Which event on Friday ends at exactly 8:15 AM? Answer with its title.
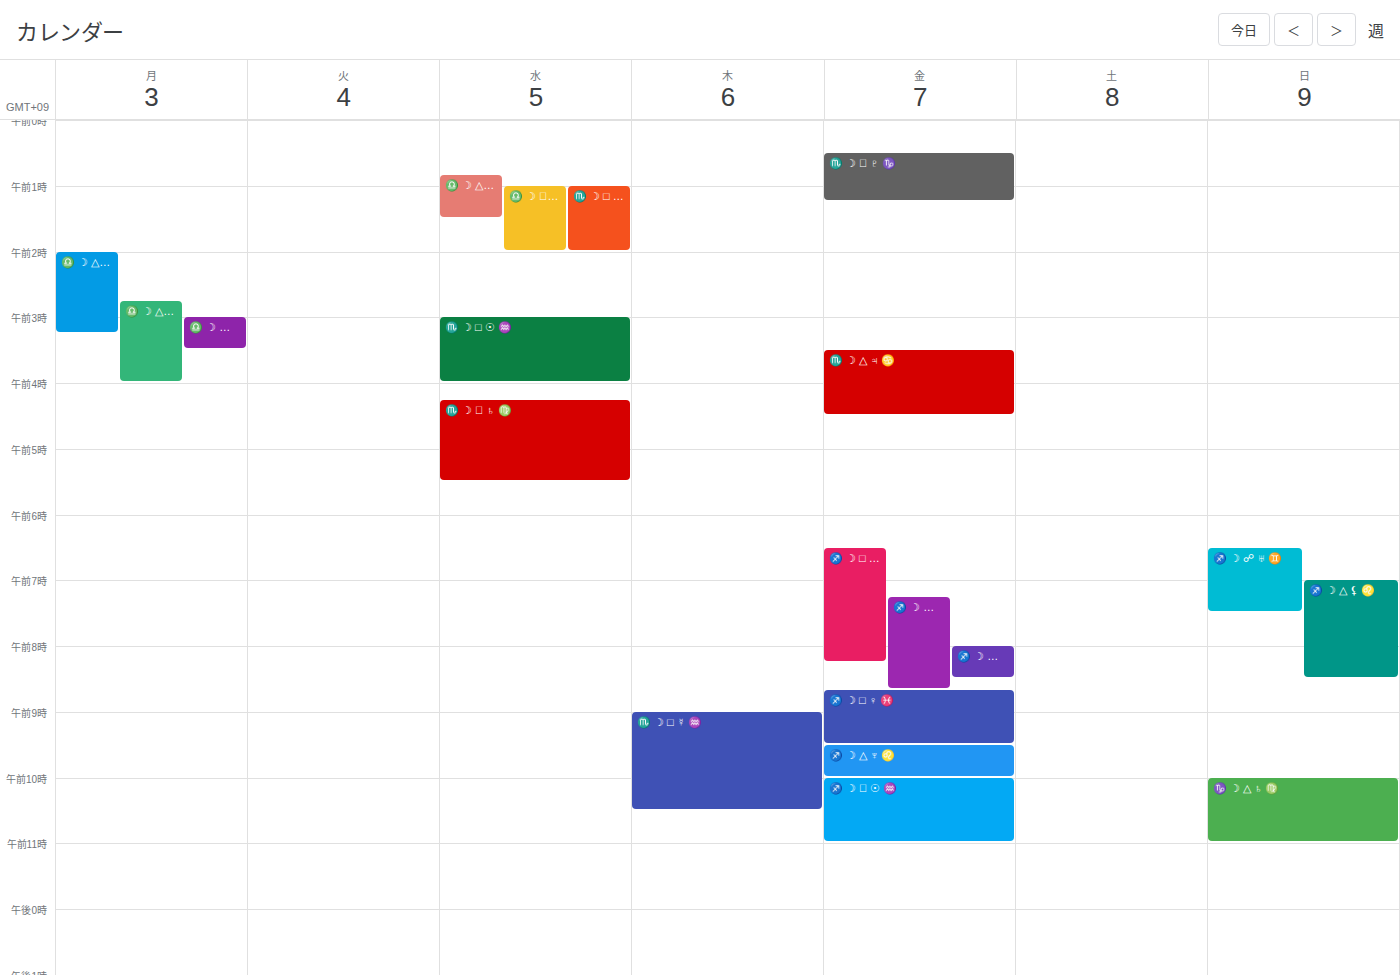
"♐️ ☽ □ ♄ ♍️"